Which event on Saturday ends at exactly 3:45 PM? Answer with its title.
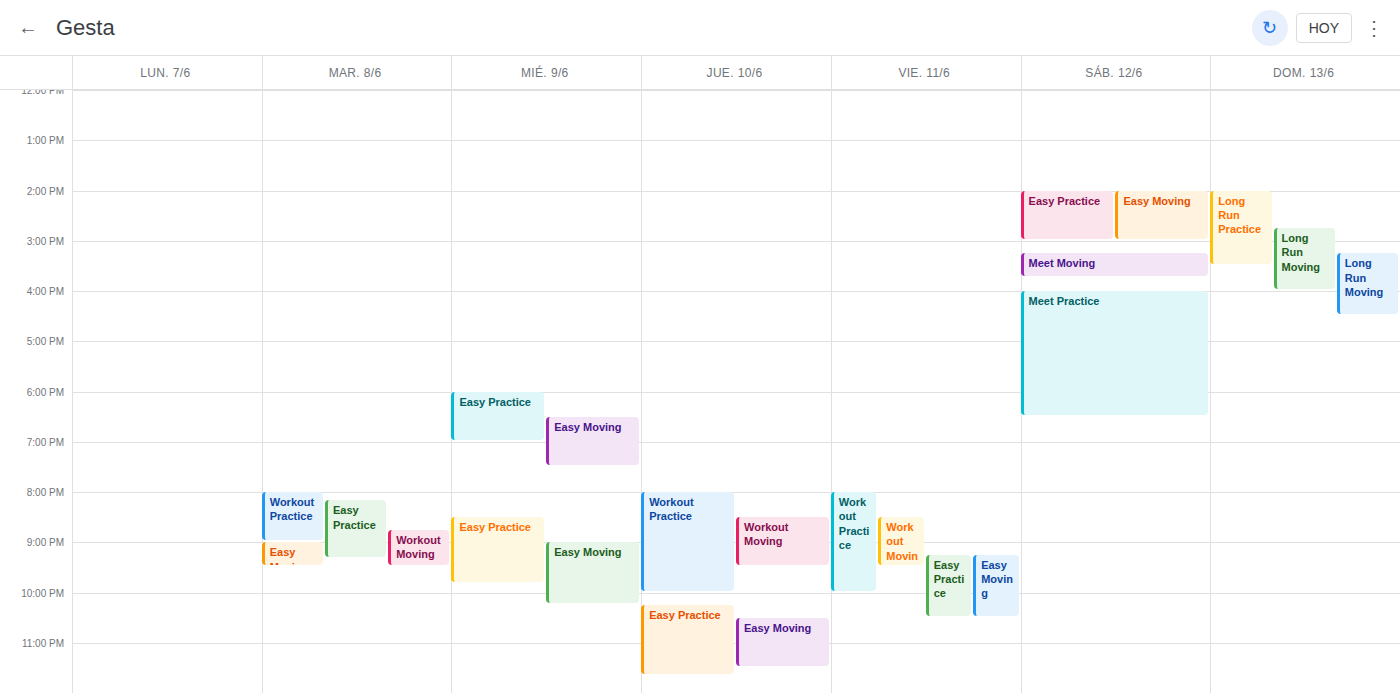
"Meet Moving"